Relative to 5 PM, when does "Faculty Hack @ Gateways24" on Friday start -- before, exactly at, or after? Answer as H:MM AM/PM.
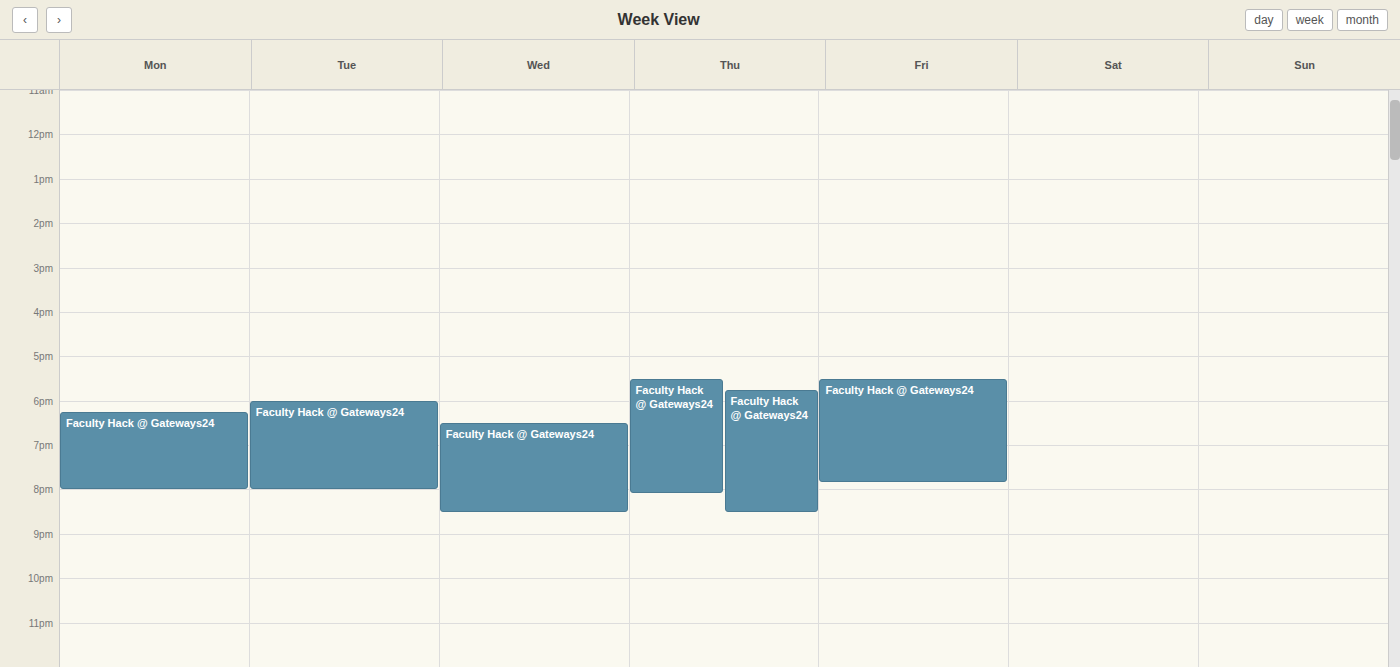
5:30 PM -- after 5 PM, 30 minutes below the 5 PM line.